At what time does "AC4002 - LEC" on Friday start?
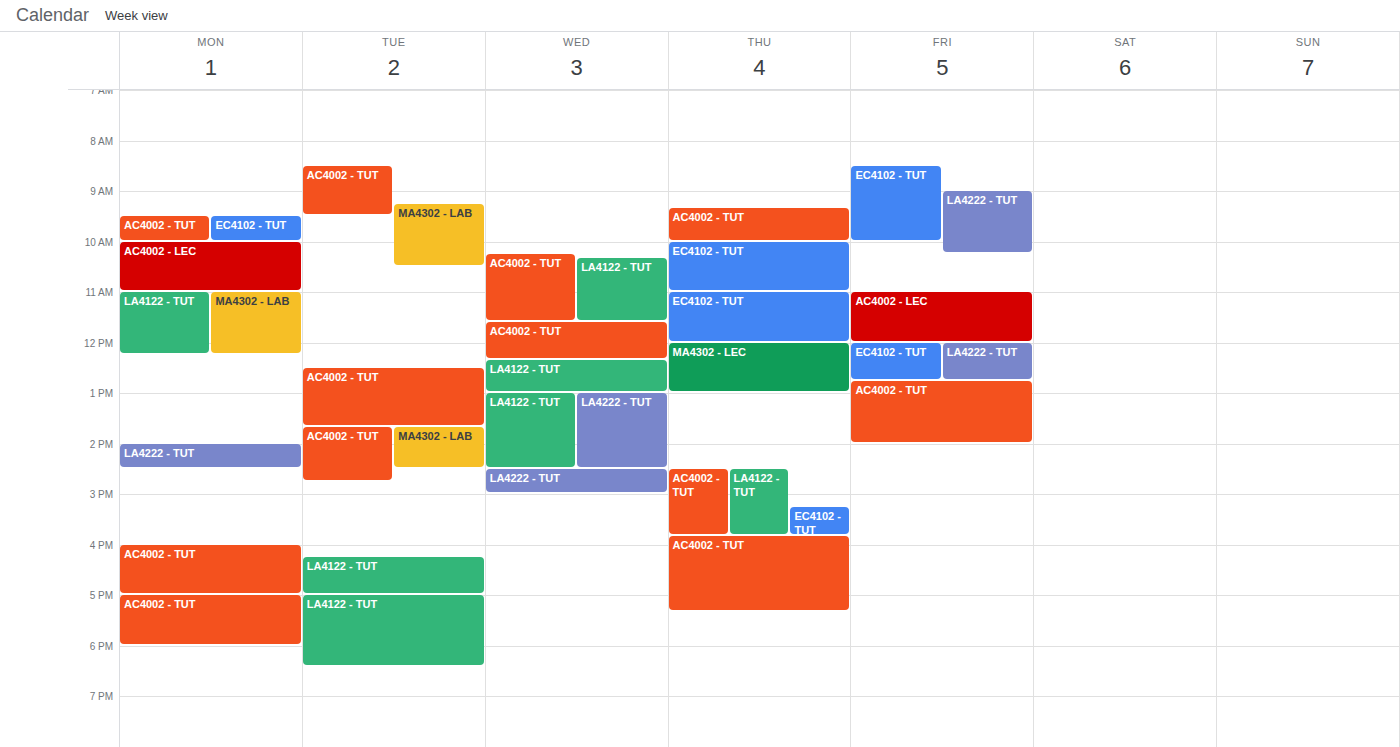
11:00 AM